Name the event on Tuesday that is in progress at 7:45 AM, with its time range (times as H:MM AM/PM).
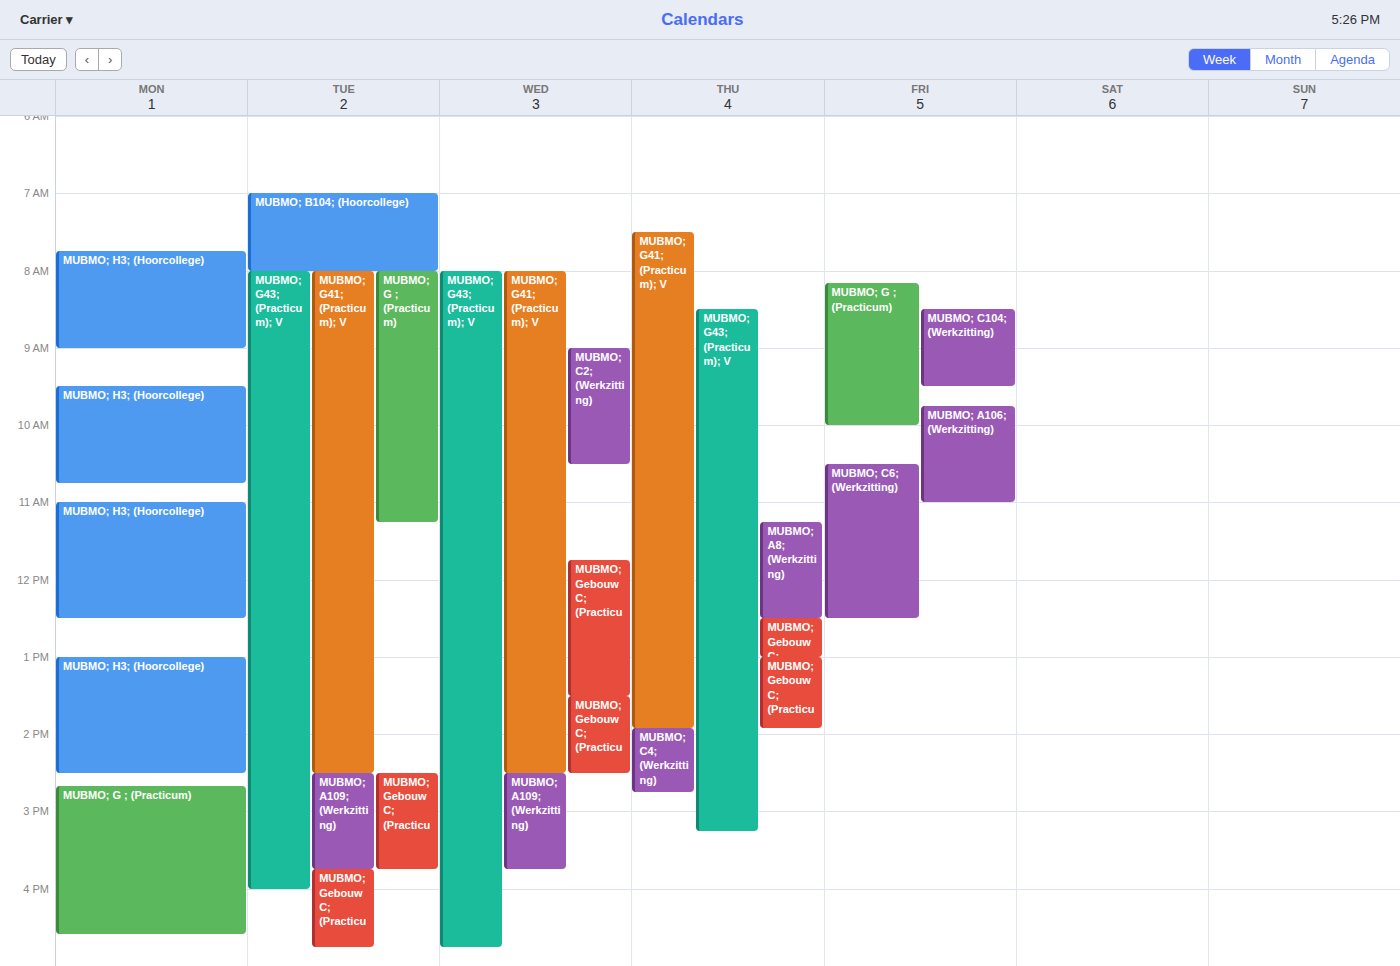
"MUBMO; B104; (Hoorcollege)", 7:00 AM to 8:00 AM